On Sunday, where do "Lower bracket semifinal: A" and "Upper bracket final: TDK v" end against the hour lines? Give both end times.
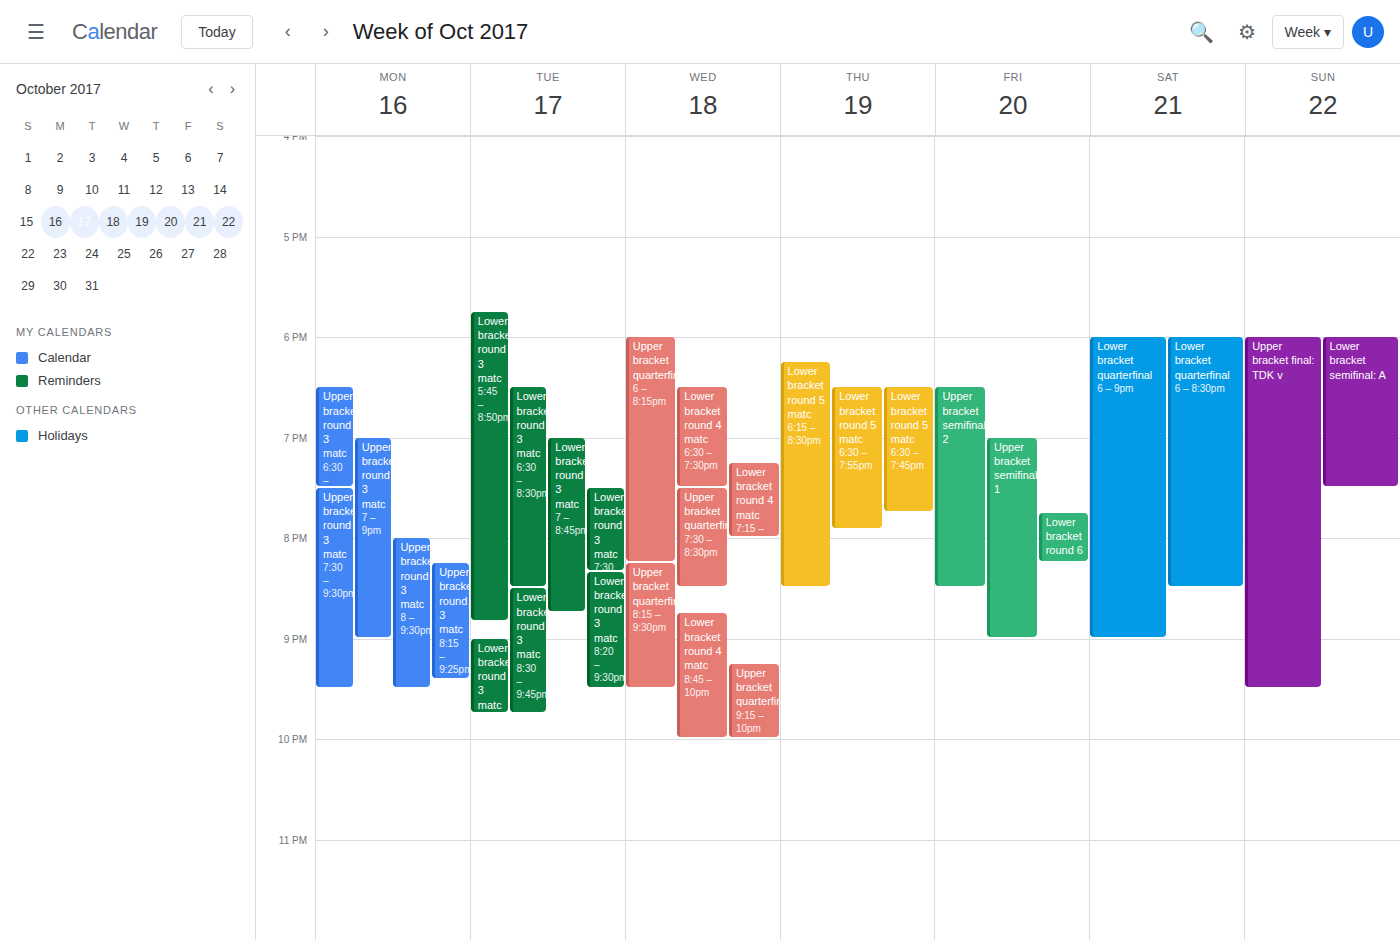
"Lower bracket semifinal: A": 7:30 PM, halfway between the 7 PM and 8 PM lines. "Upper bracket final: TDK v": 9:30 PM, halfway between the 9 PM and 10 PM lines.